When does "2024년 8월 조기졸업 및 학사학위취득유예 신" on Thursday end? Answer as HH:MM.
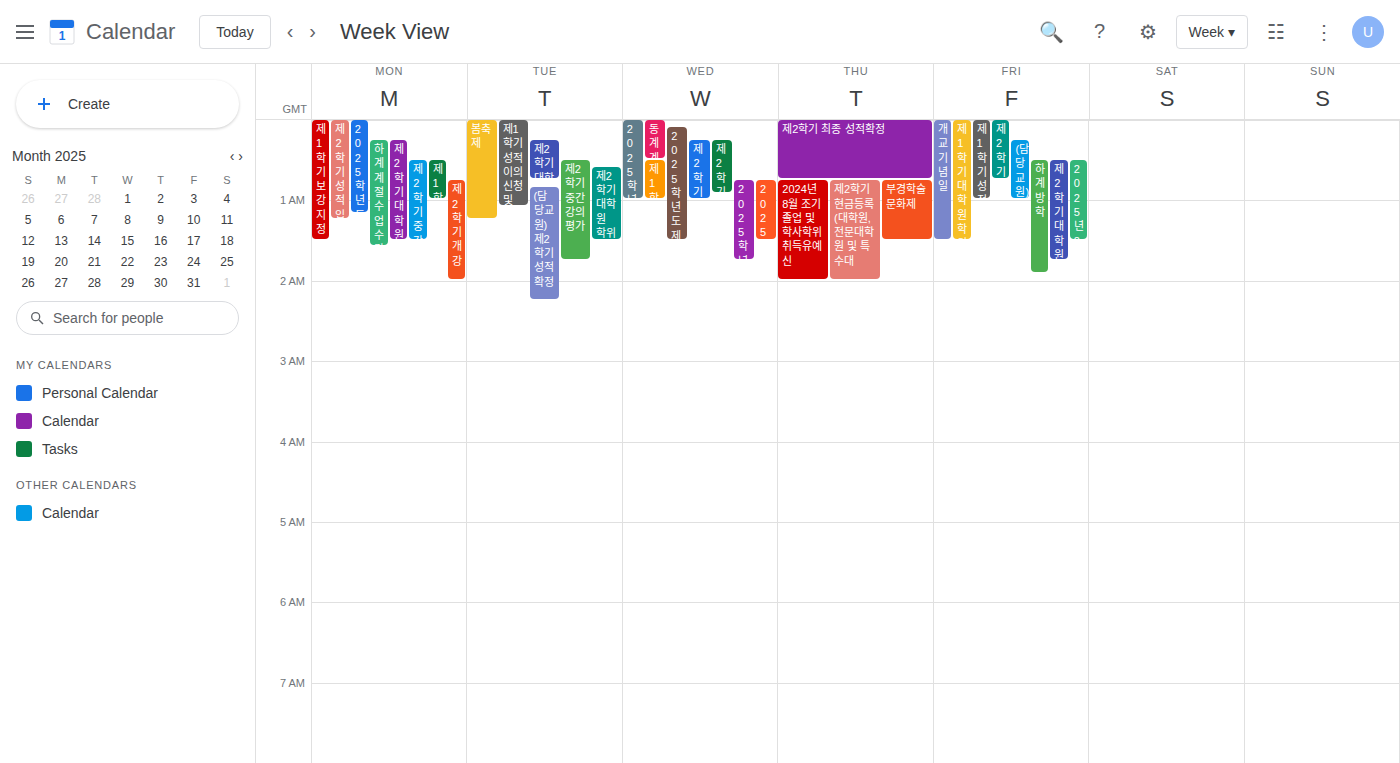
02:00